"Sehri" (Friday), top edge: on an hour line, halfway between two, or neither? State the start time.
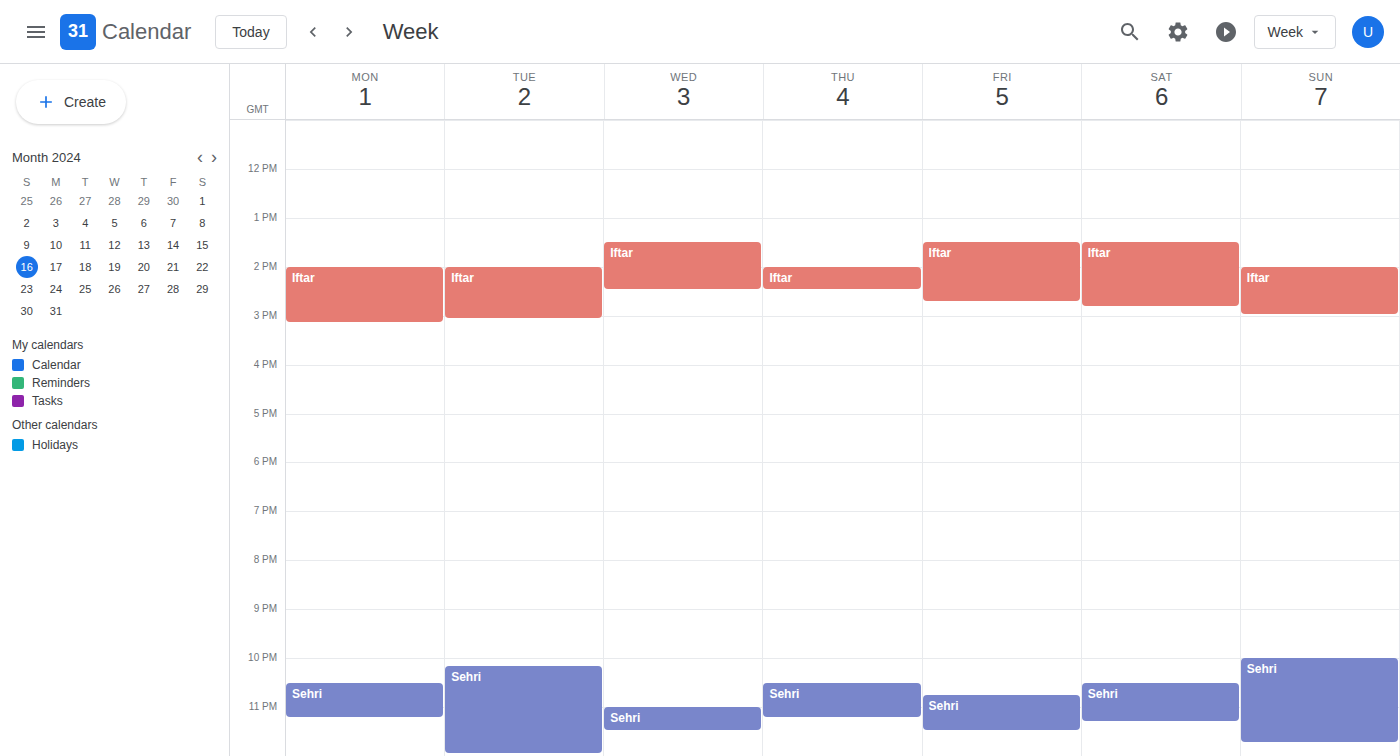
22:45 -- neither: three quarters of the way from the 22:00 line to the 23:00 line.